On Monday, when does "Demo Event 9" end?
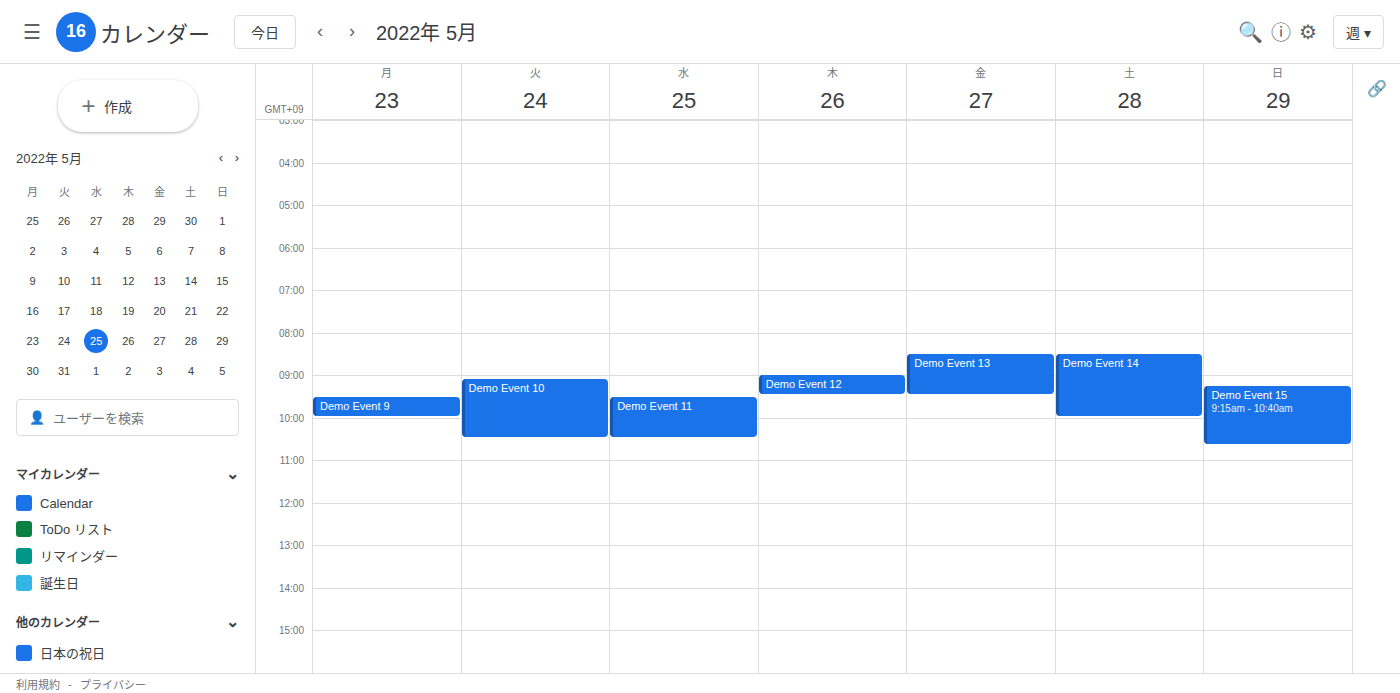
10:00 AM